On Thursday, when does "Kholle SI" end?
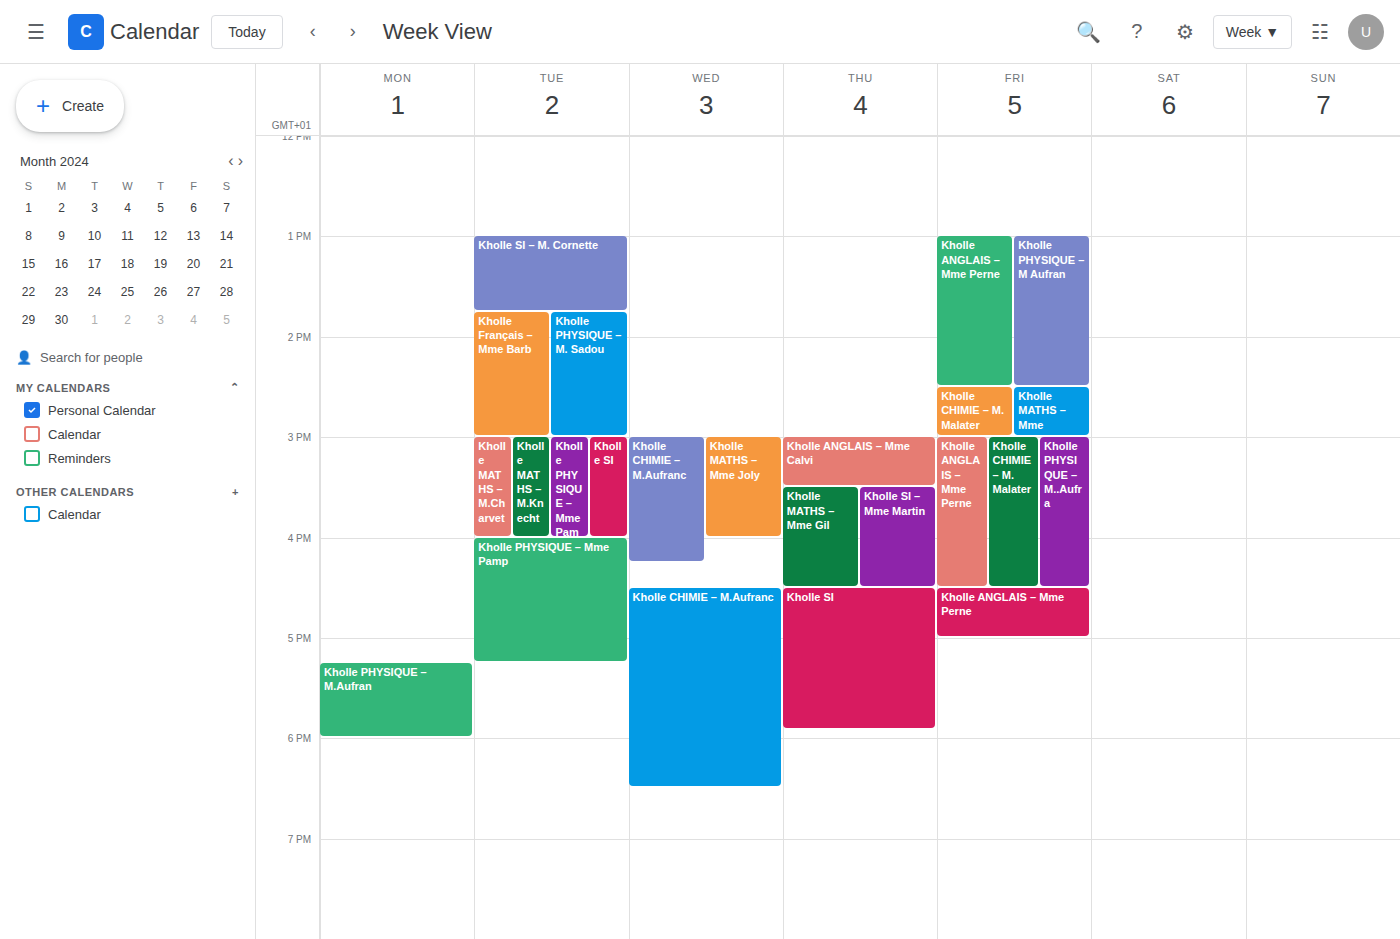
17:55